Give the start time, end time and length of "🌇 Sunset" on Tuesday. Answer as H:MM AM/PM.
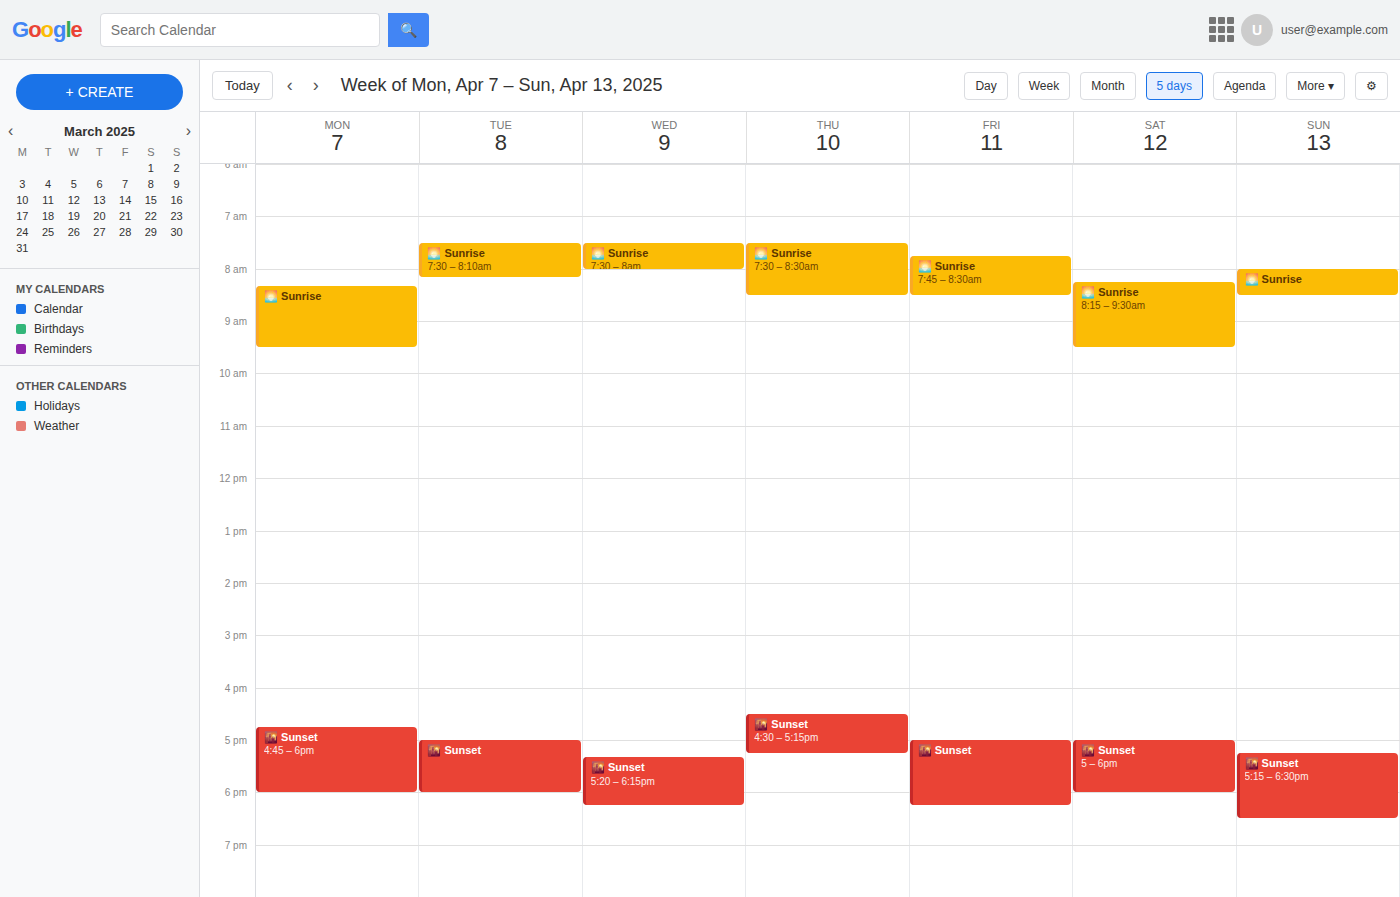
5:00 PM to 6:00 PM, 1 hour